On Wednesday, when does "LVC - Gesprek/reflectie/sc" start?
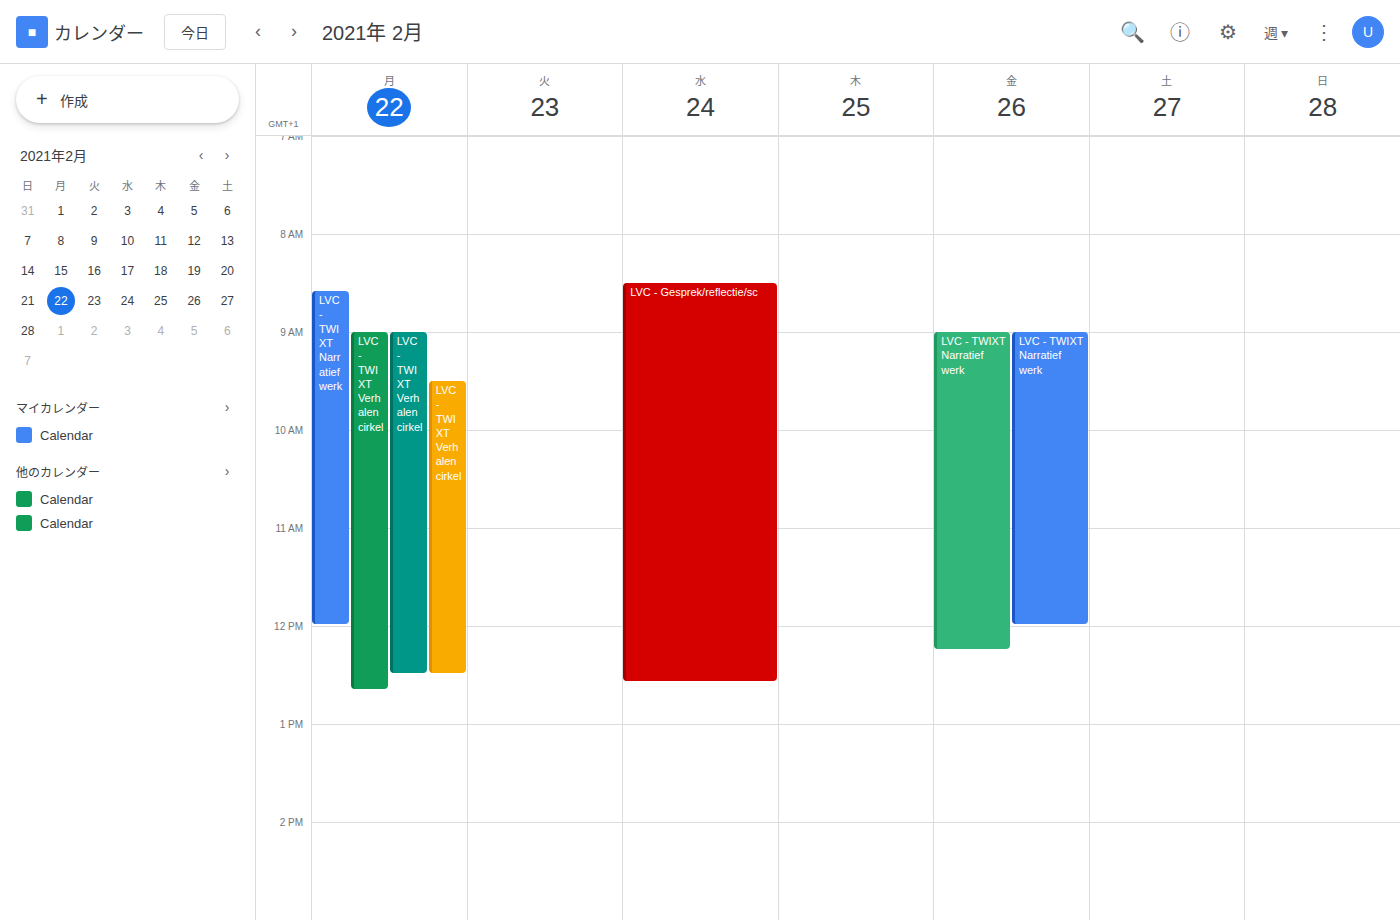
08:30